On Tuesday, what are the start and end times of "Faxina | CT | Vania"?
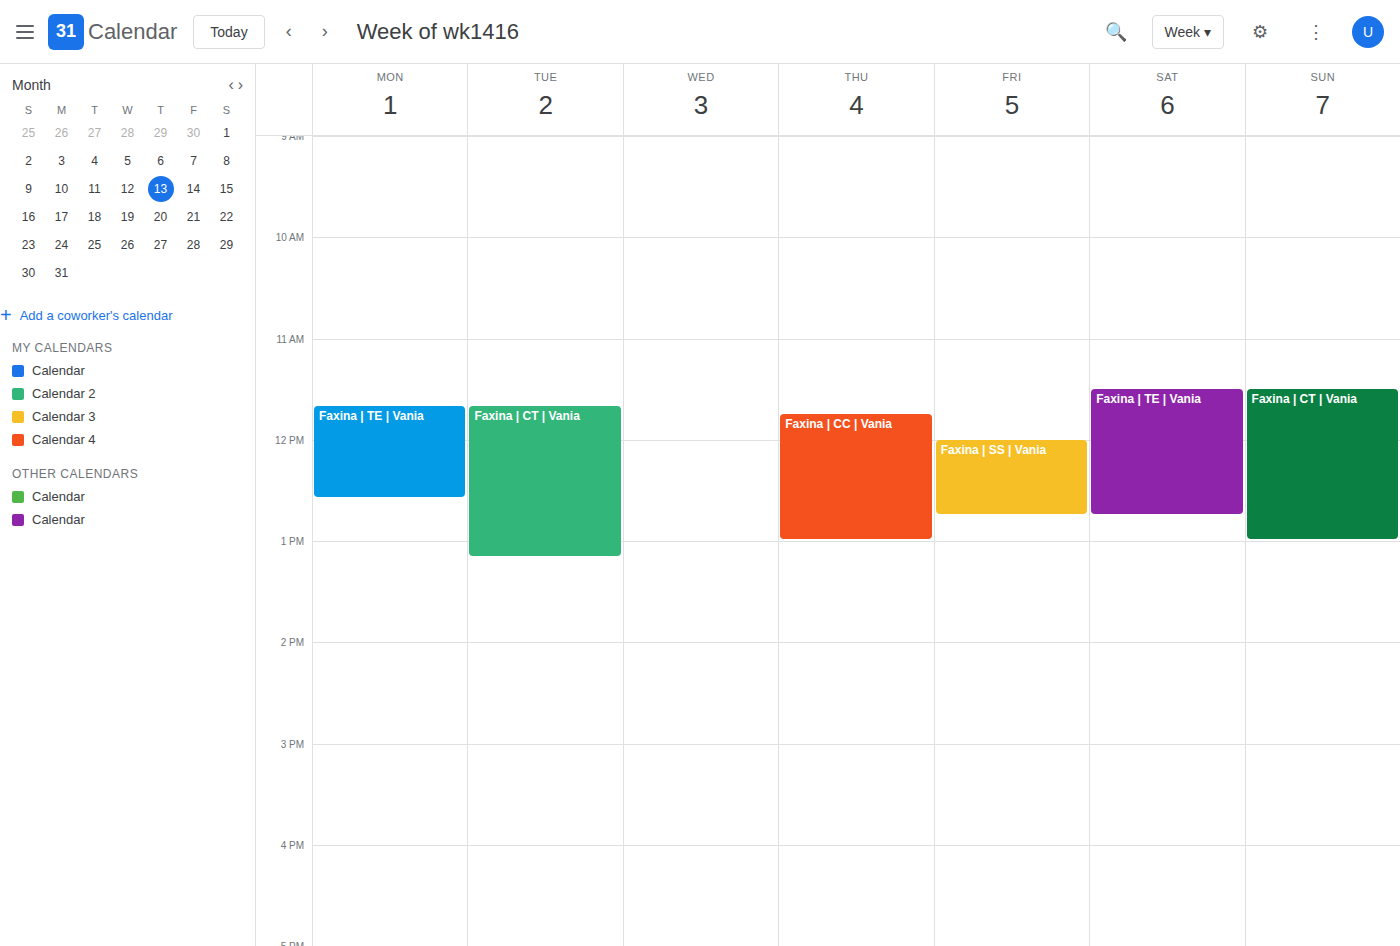
11:40 AM to 1:10 PM